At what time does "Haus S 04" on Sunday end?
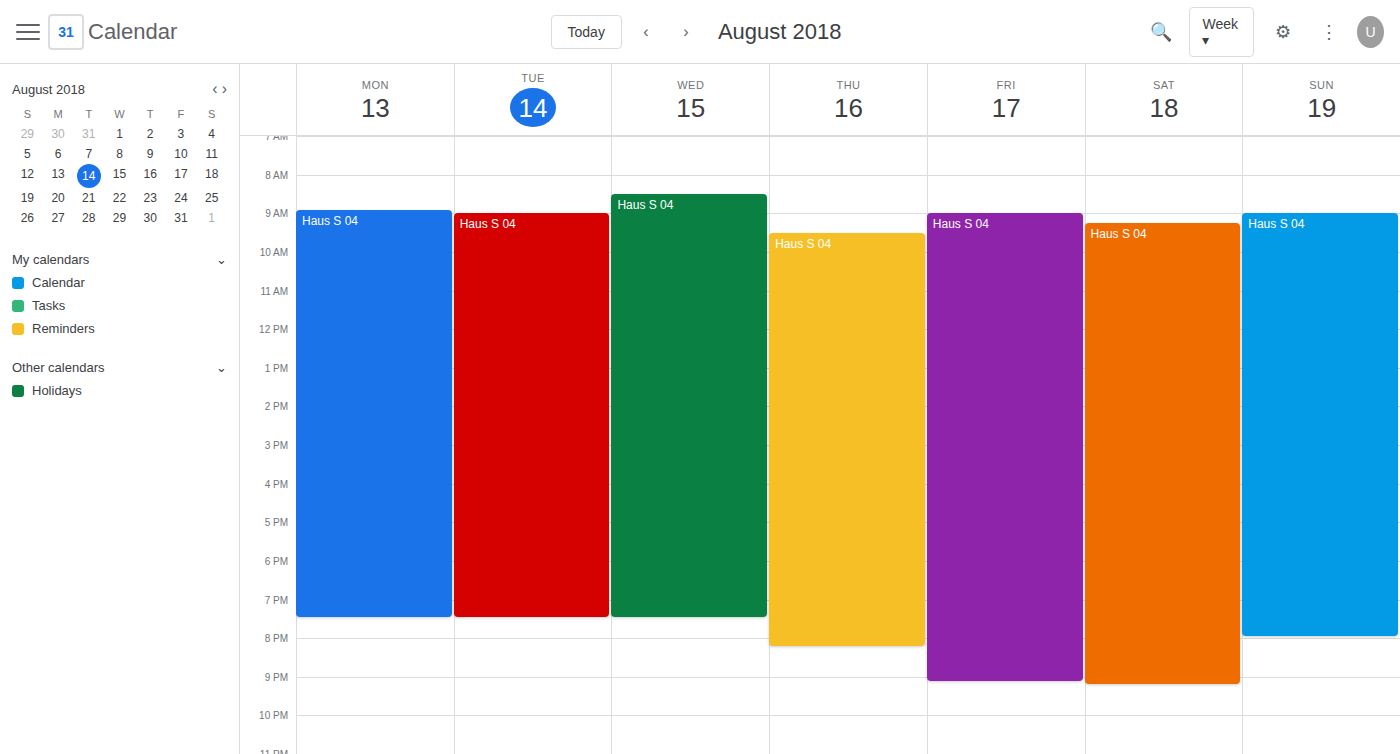
20:00